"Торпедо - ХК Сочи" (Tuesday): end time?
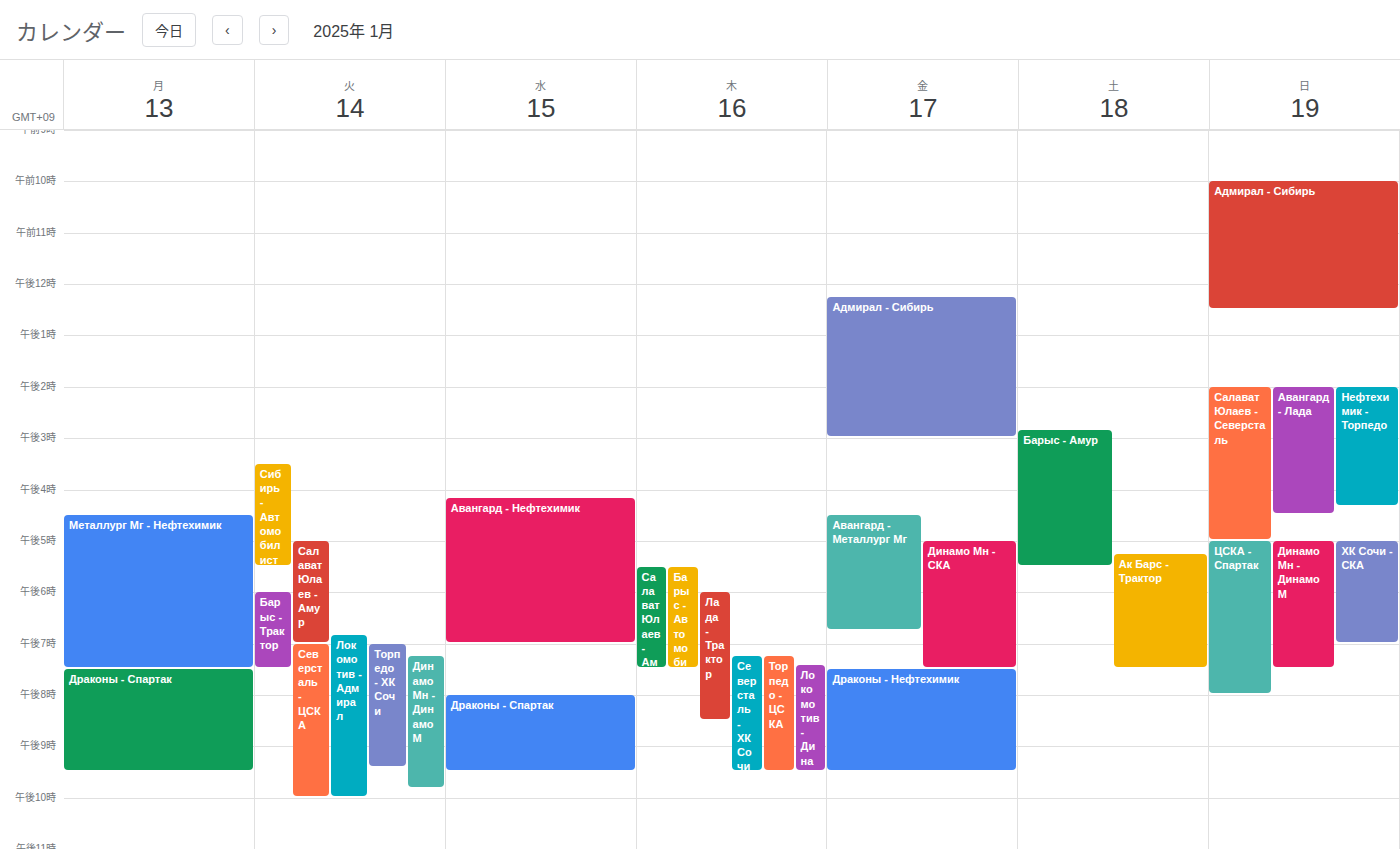
9:25 PM